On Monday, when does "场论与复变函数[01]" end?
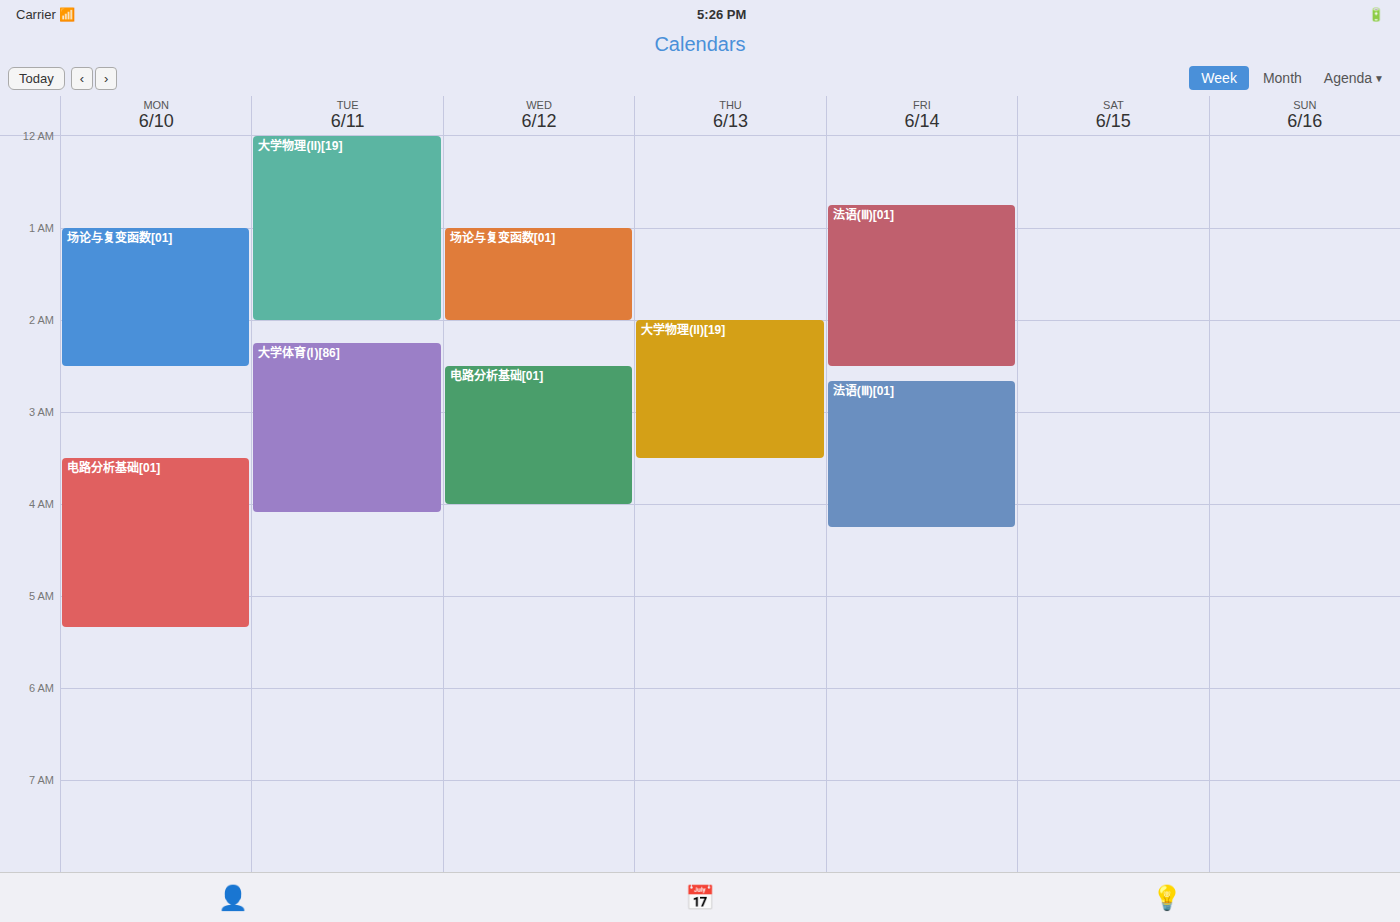
2:30 AM